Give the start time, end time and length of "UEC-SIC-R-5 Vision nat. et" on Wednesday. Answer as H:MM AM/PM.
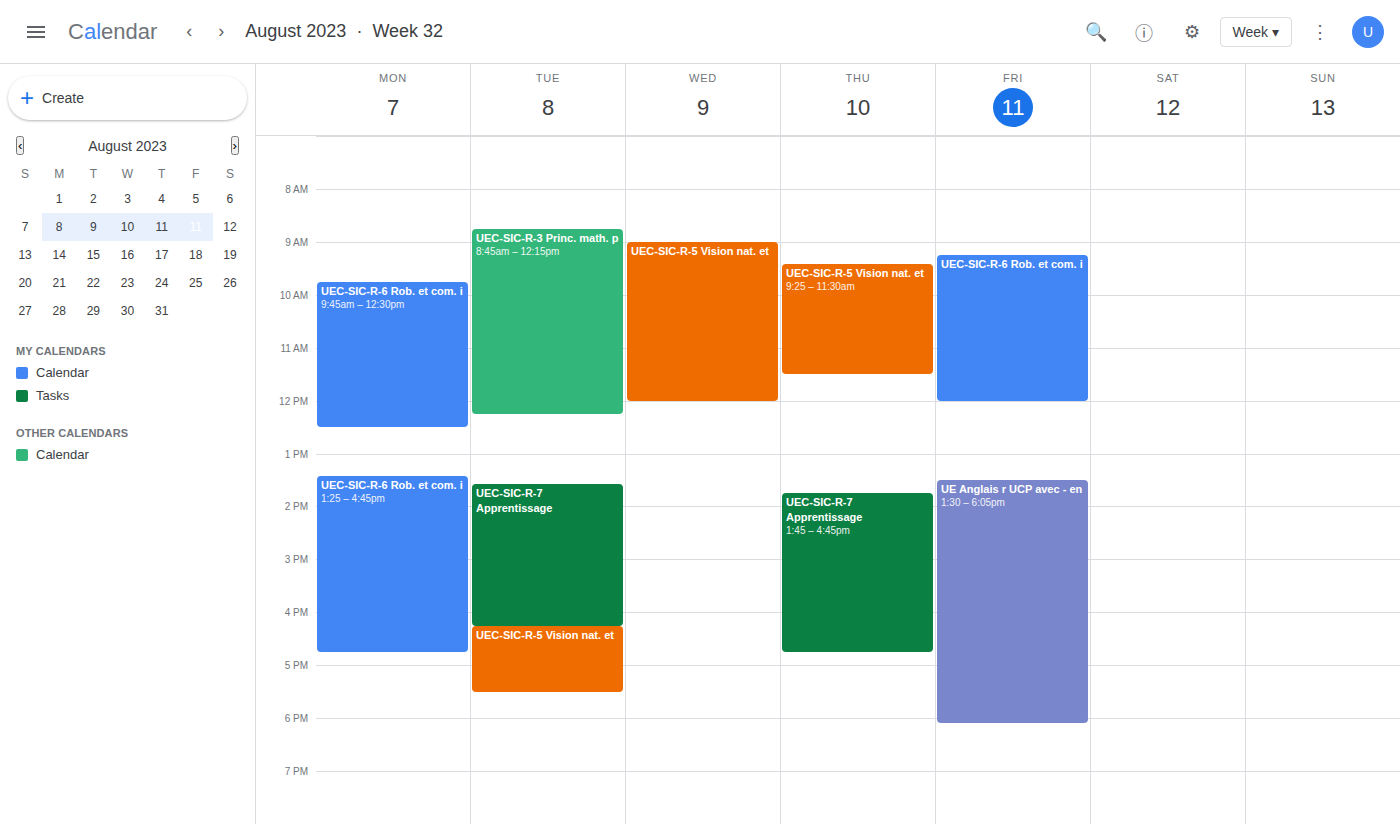
9:00 AM to 12:00 PM, 3 hours